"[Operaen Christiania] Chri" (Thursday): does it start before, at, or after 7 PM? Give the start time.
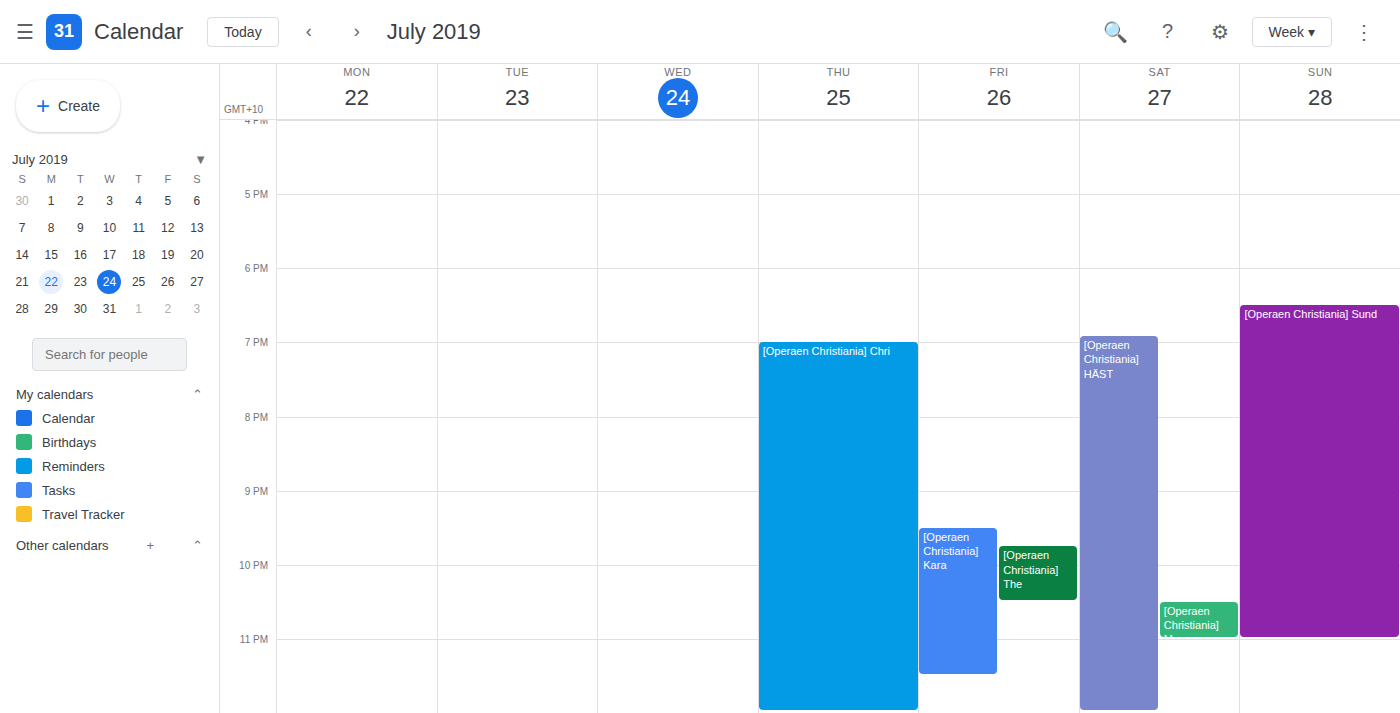
7:00 PM -- exactly at 7 PM, on the 7 PM line.